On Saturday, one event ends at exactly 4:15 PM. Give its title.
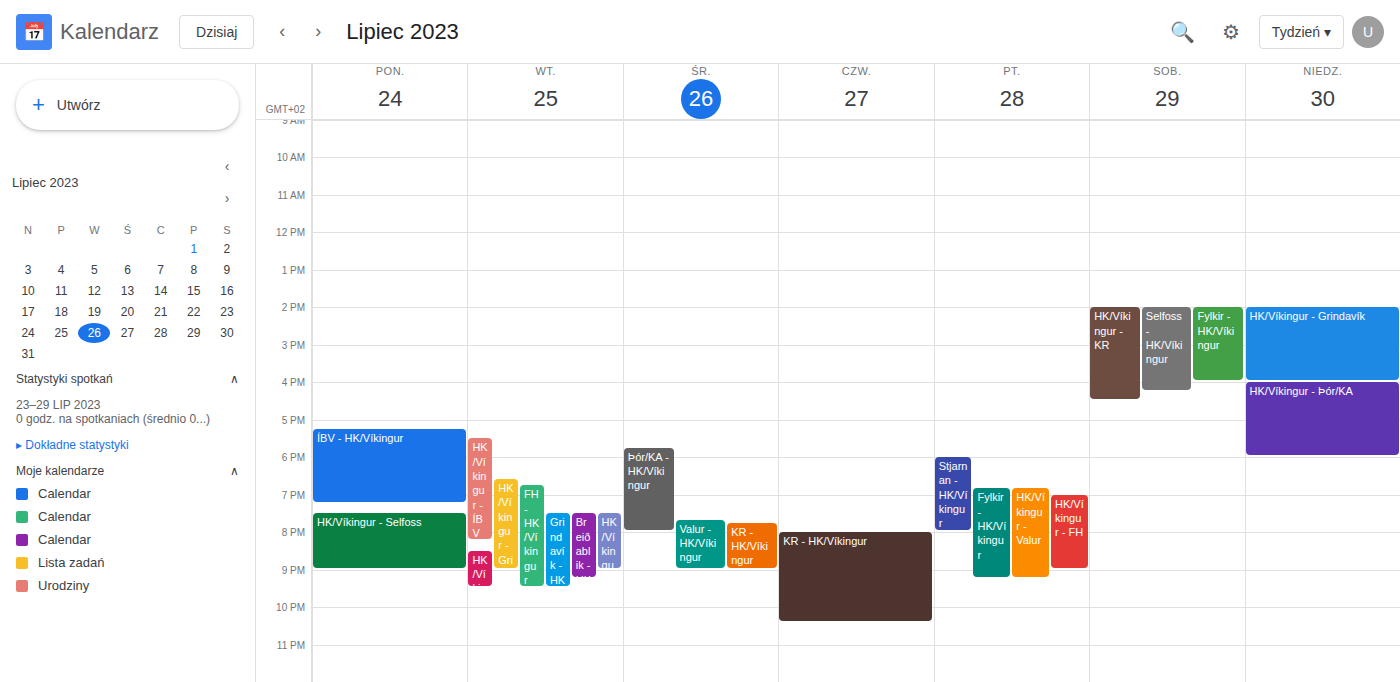
"Selfoss - HK/Víkingur"